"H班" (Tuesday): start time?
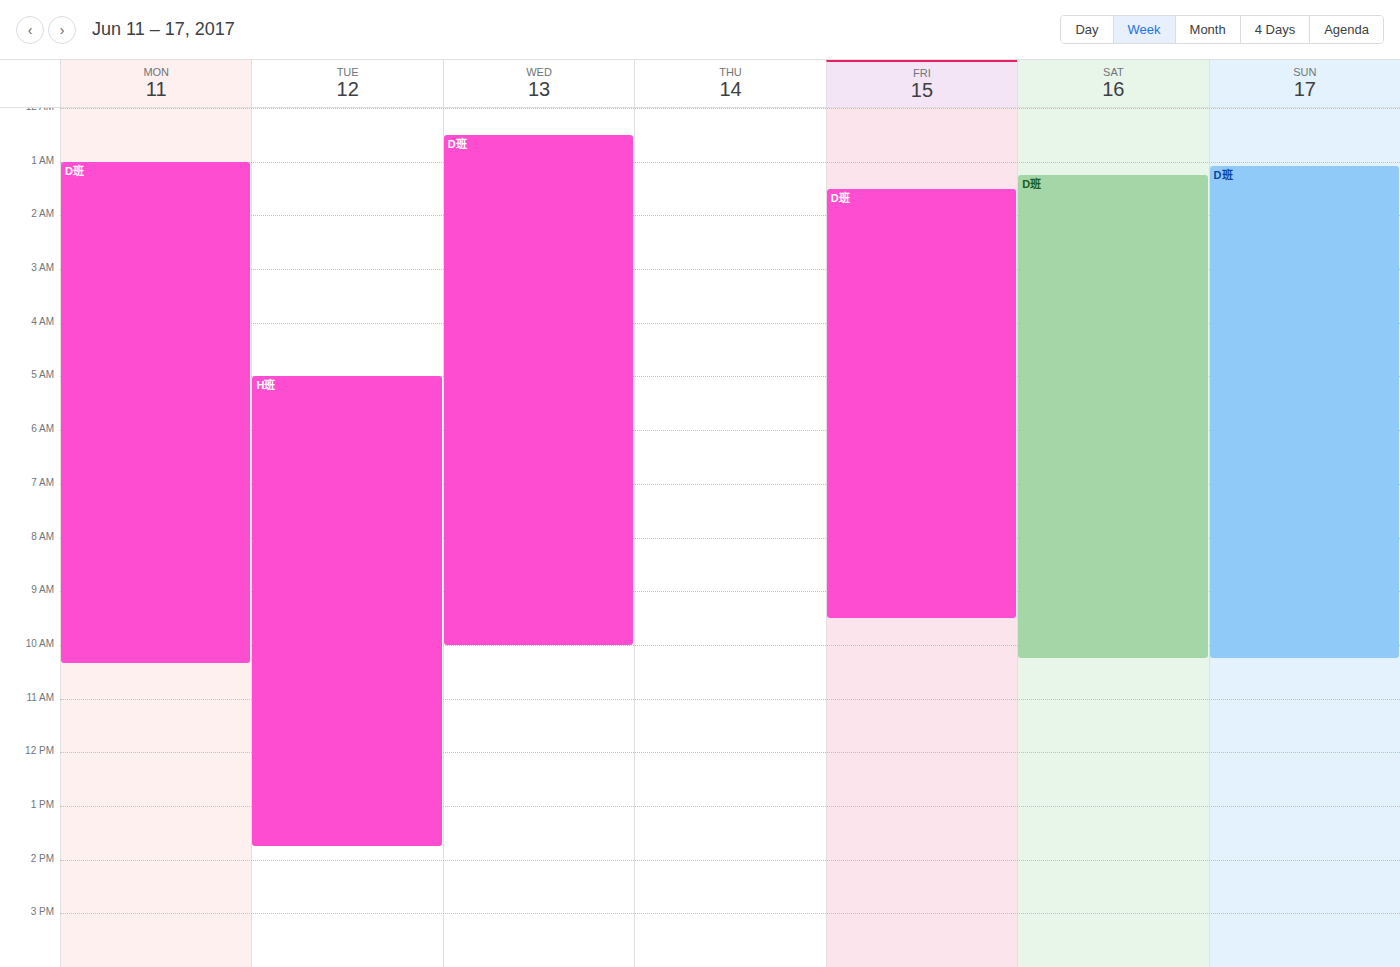
5:00 AM